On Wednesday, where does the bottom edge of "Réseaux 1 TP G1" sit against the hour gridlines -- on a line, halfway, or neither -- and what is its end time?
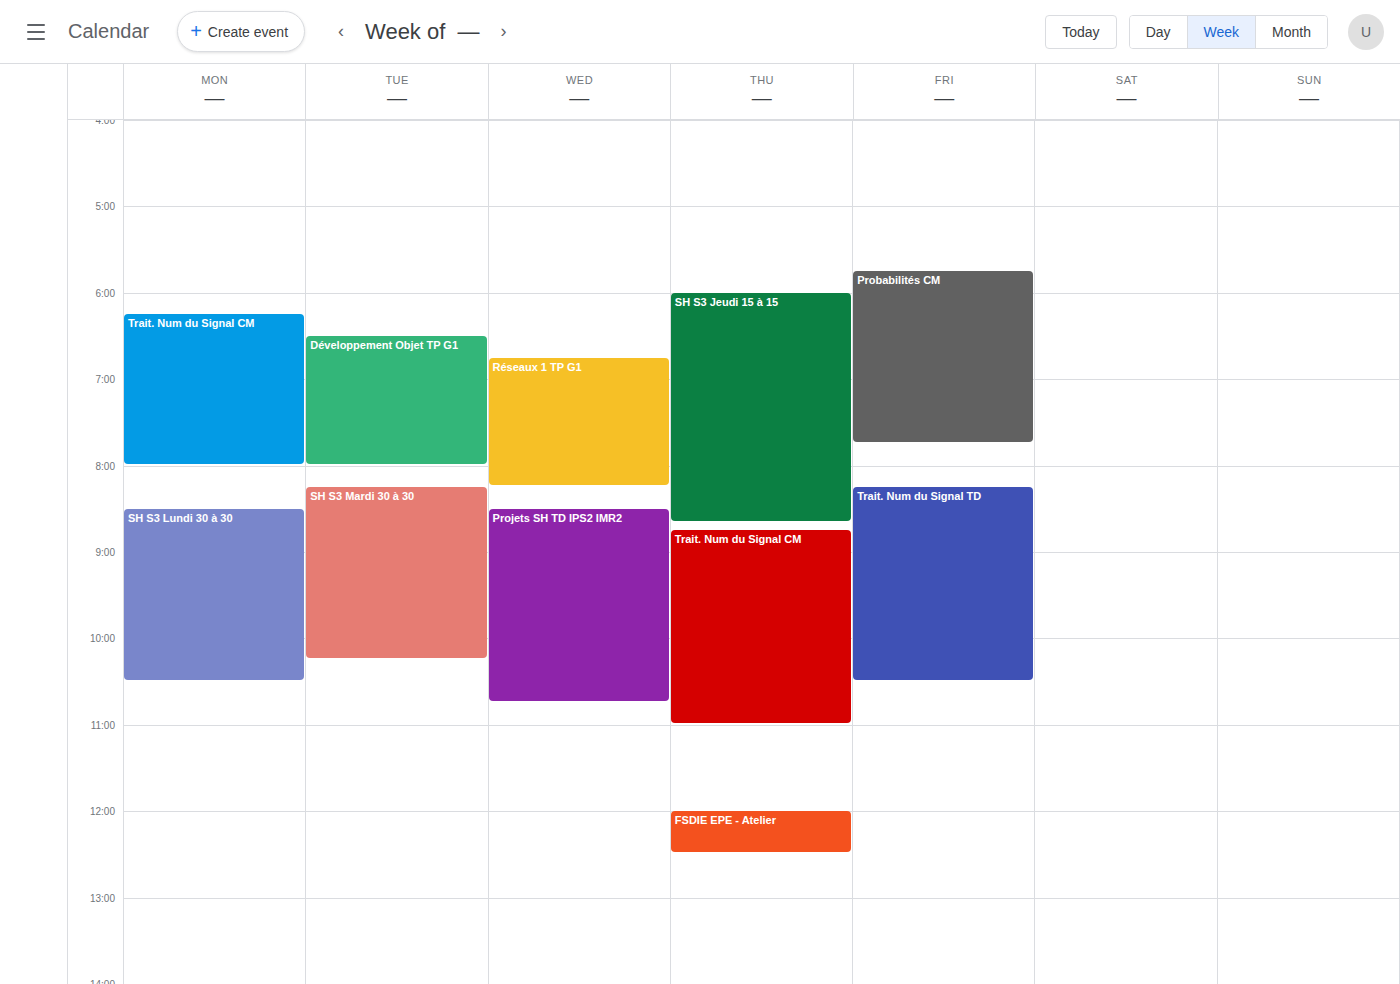
8:15 AM -- neither: a quarter of the way from the 8 AM line to the 9 AM line.